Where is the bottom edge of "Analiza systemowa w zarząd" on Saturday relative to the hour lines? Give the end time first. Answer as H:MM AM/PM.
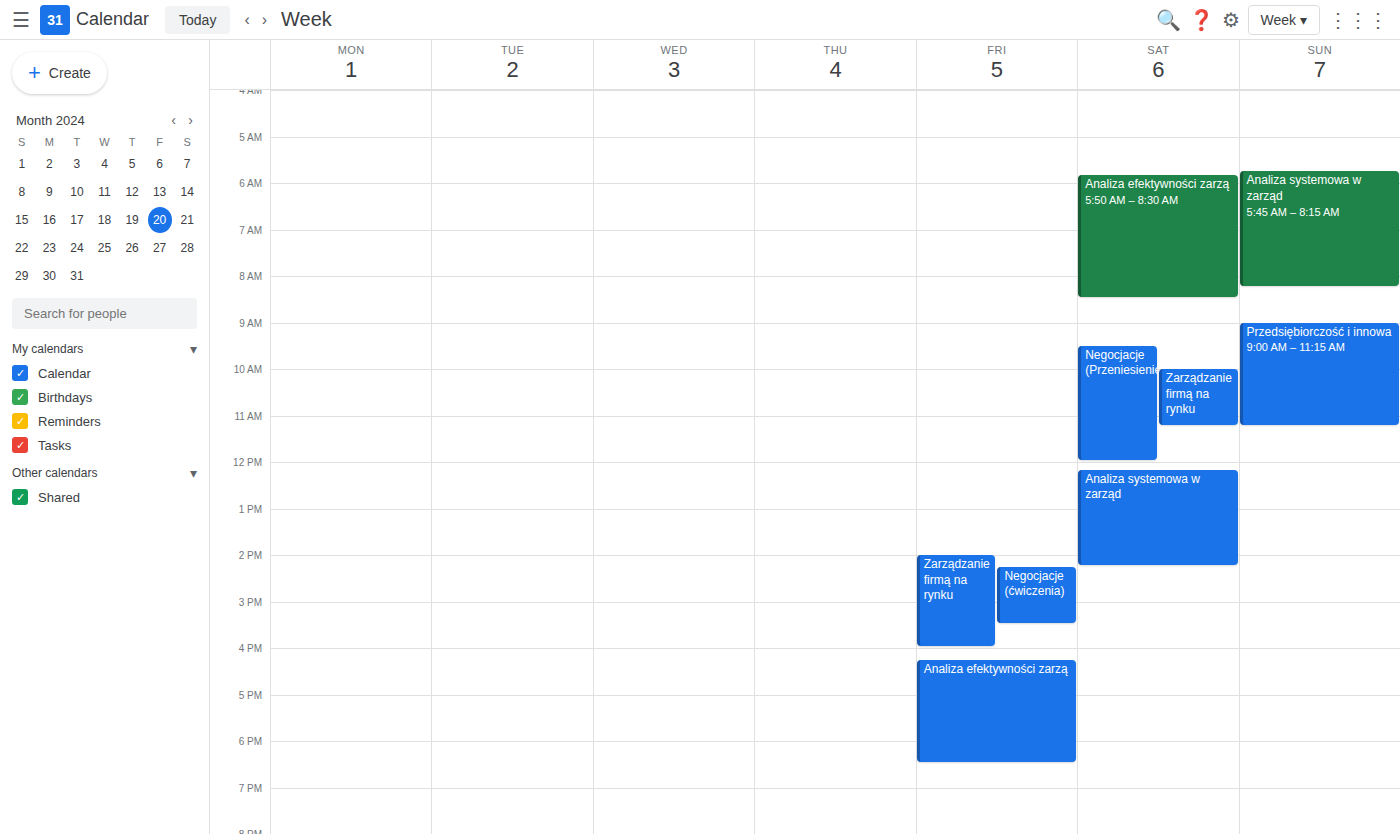
2:15 PM -- neither: a quarter of the way from the 2 PM line to the 3 PM line.